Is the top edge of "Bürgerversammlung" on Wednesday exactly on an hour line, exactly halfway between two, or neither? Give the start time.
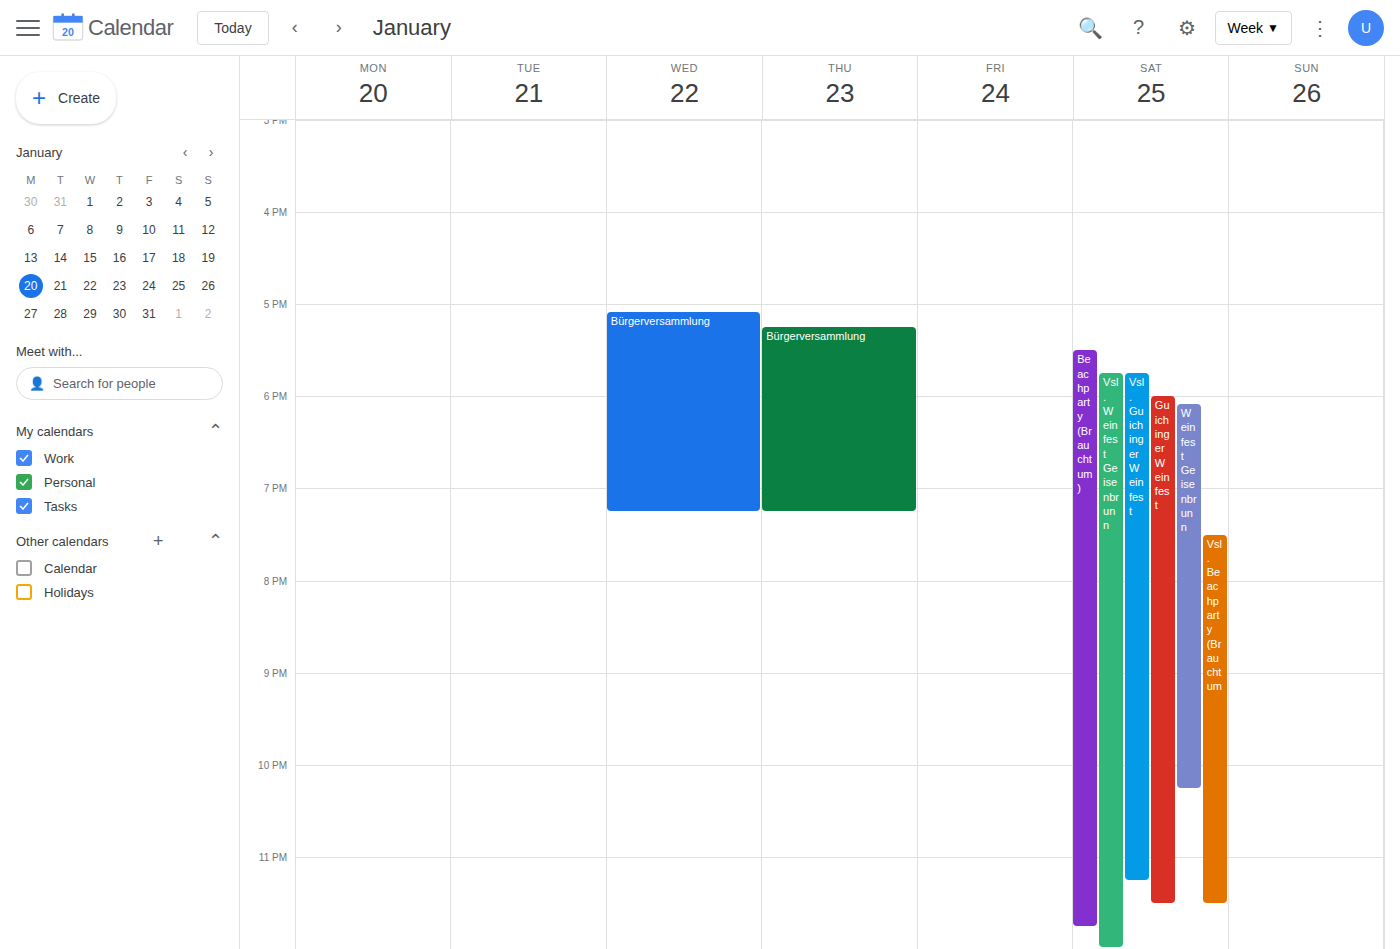
17:05 -- neither: 5 minutes below the 17:00 line and 55 minutes above the 18:00 line.